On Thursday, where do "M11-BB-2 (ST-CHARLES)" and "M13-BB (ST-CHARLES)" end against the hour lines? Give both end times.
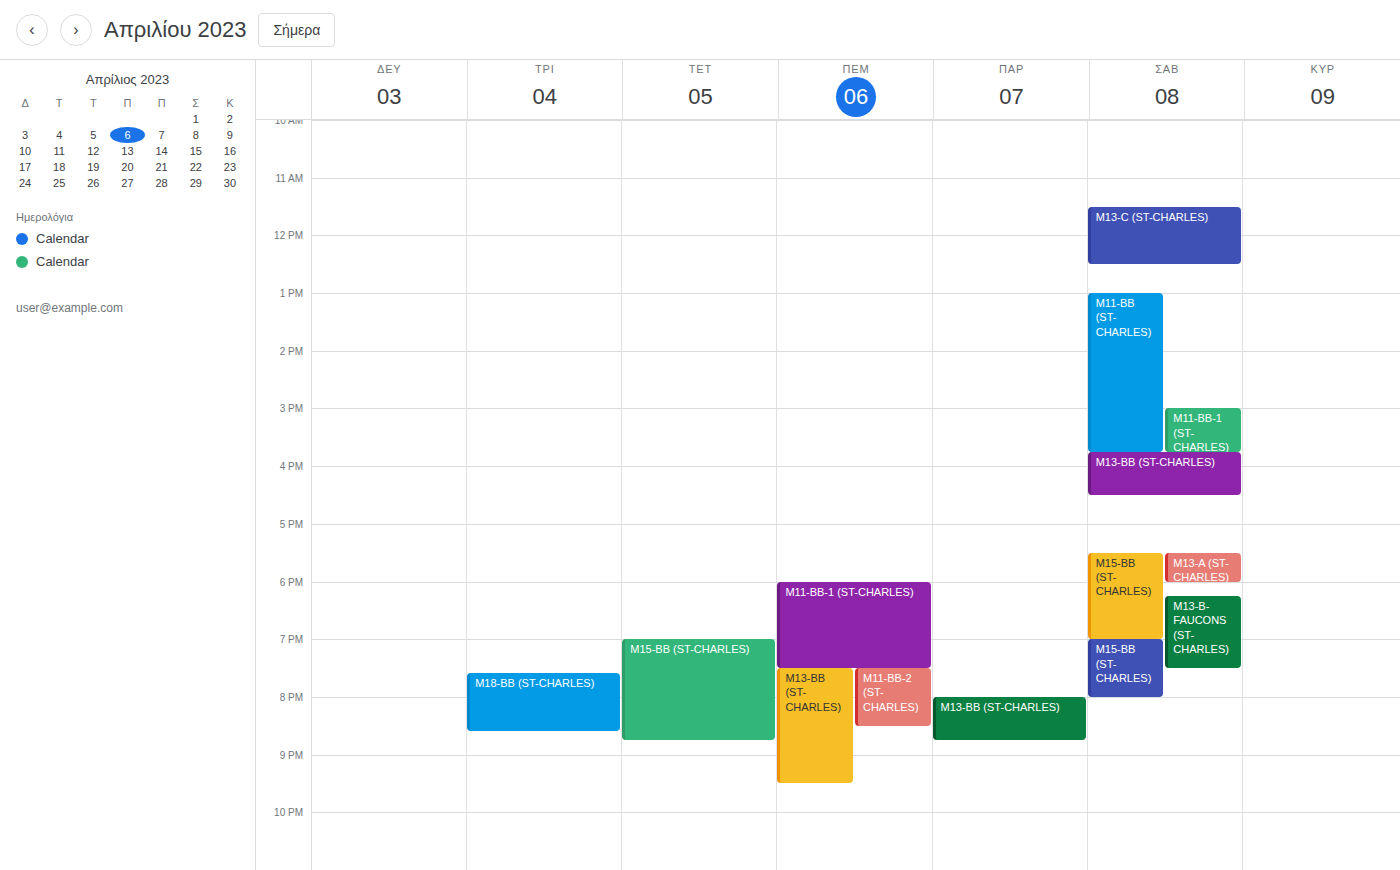
"M11-BB-2 (ST-CHARLES)": 8:30 PM, halfway between the 8 PM and 9 PM lines. "M13-BB (ST-CHARLES)": 9:30 PM, halfway between the 9 PM and 10 PM lines.